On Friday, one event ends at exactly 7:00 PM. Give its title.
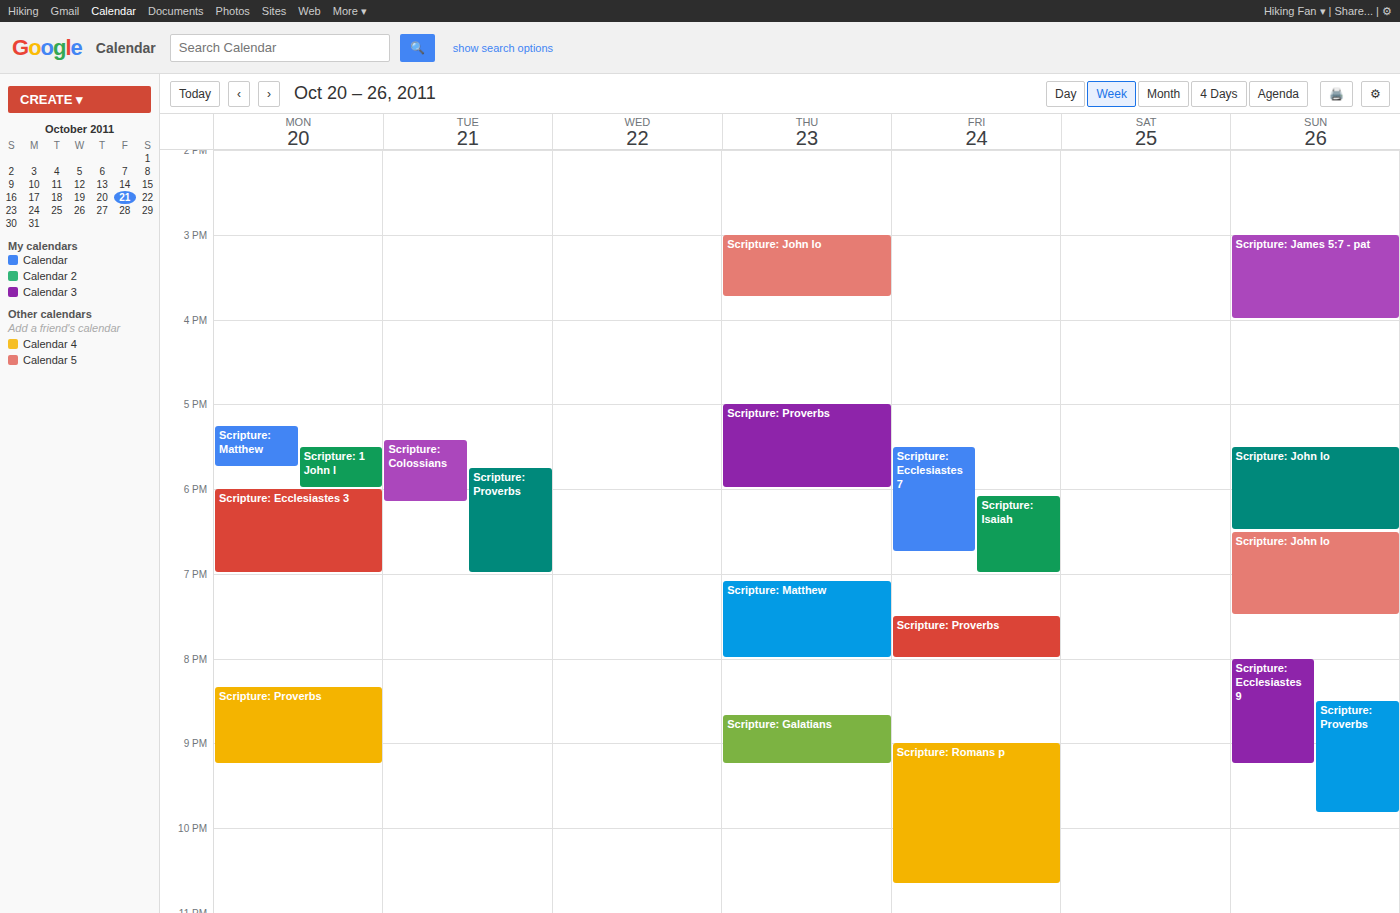
"Scripture: Isaiah"